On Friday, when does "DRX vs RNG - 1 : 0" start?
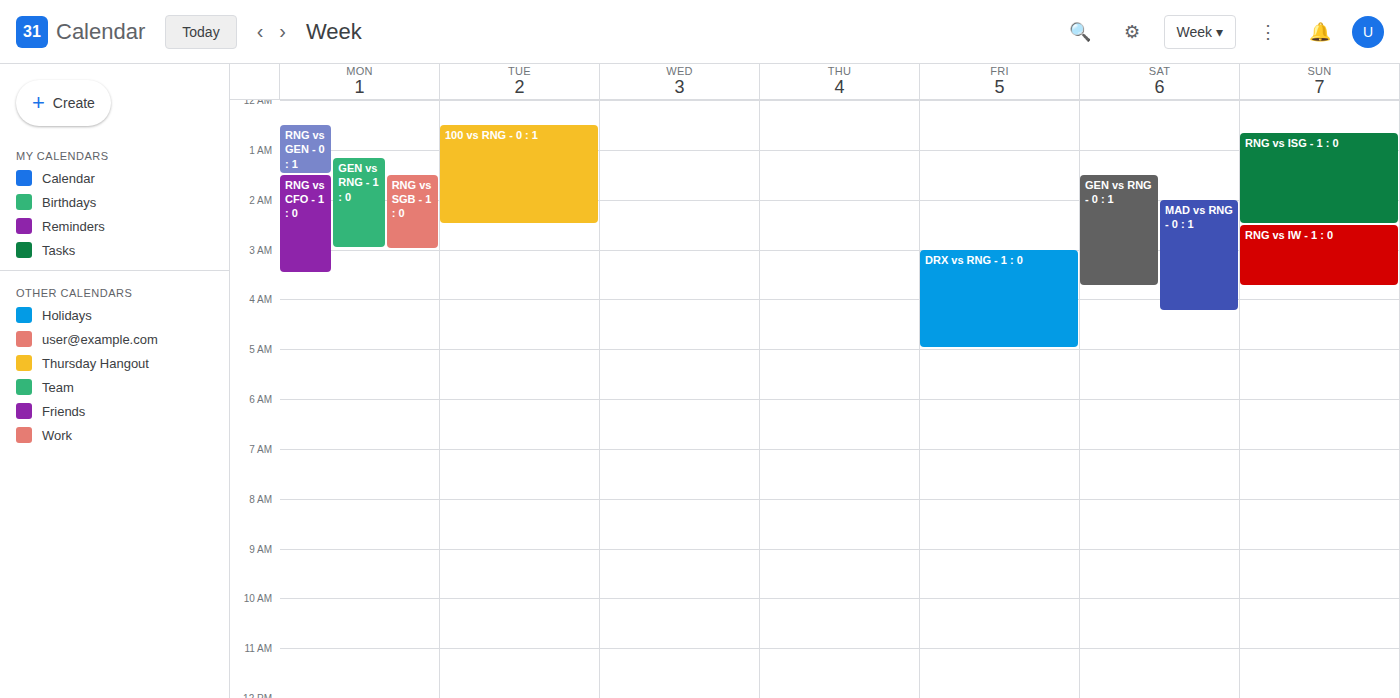
3:00 AM